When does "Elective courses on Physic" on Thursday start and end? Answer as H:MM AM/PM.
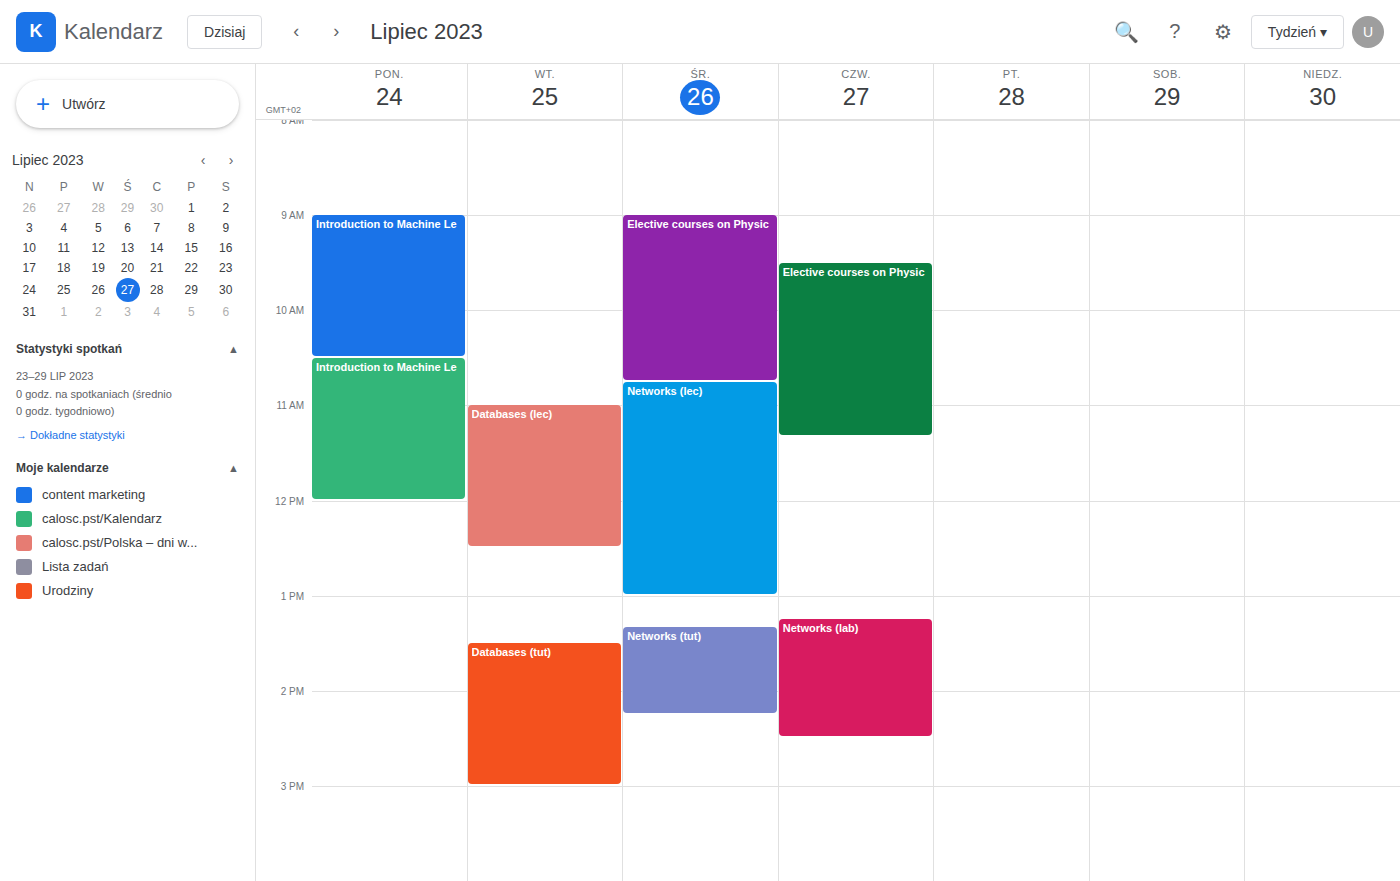
9:30 AM to 11:20 AM